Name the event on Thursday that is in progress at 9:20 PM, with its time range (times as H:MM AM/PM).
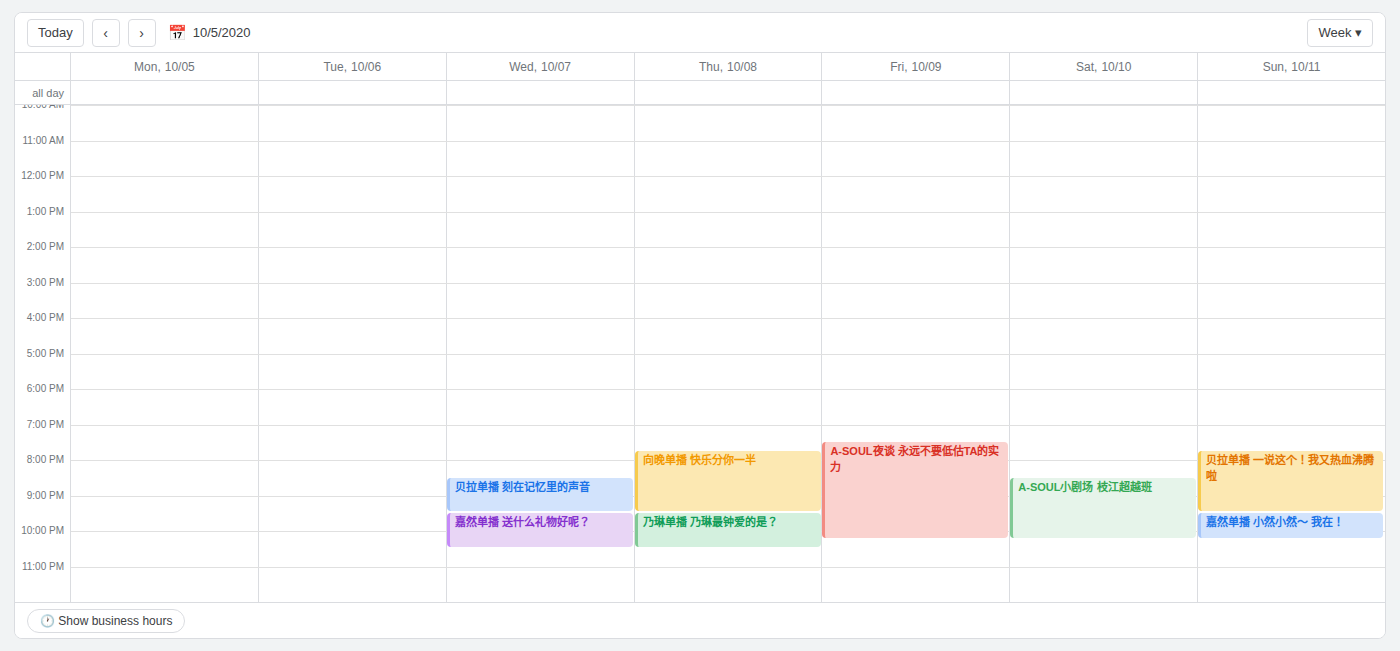
"向晚单播 快乐分你一半", 7:45 PM to 9:30 PM